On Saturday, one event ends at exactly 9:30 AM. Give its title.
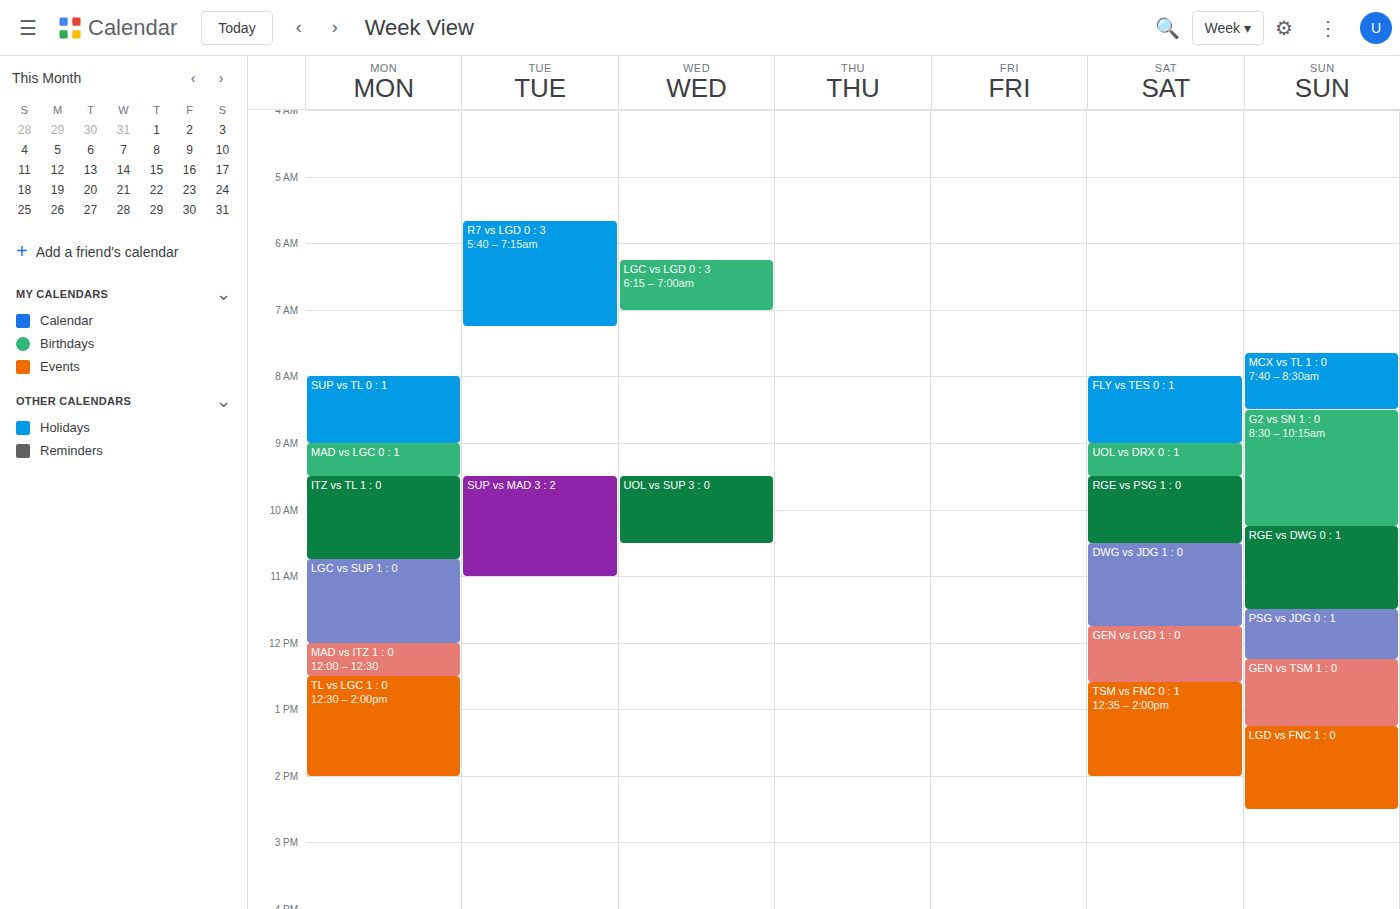
"UOL vs DRX 0 : 1"